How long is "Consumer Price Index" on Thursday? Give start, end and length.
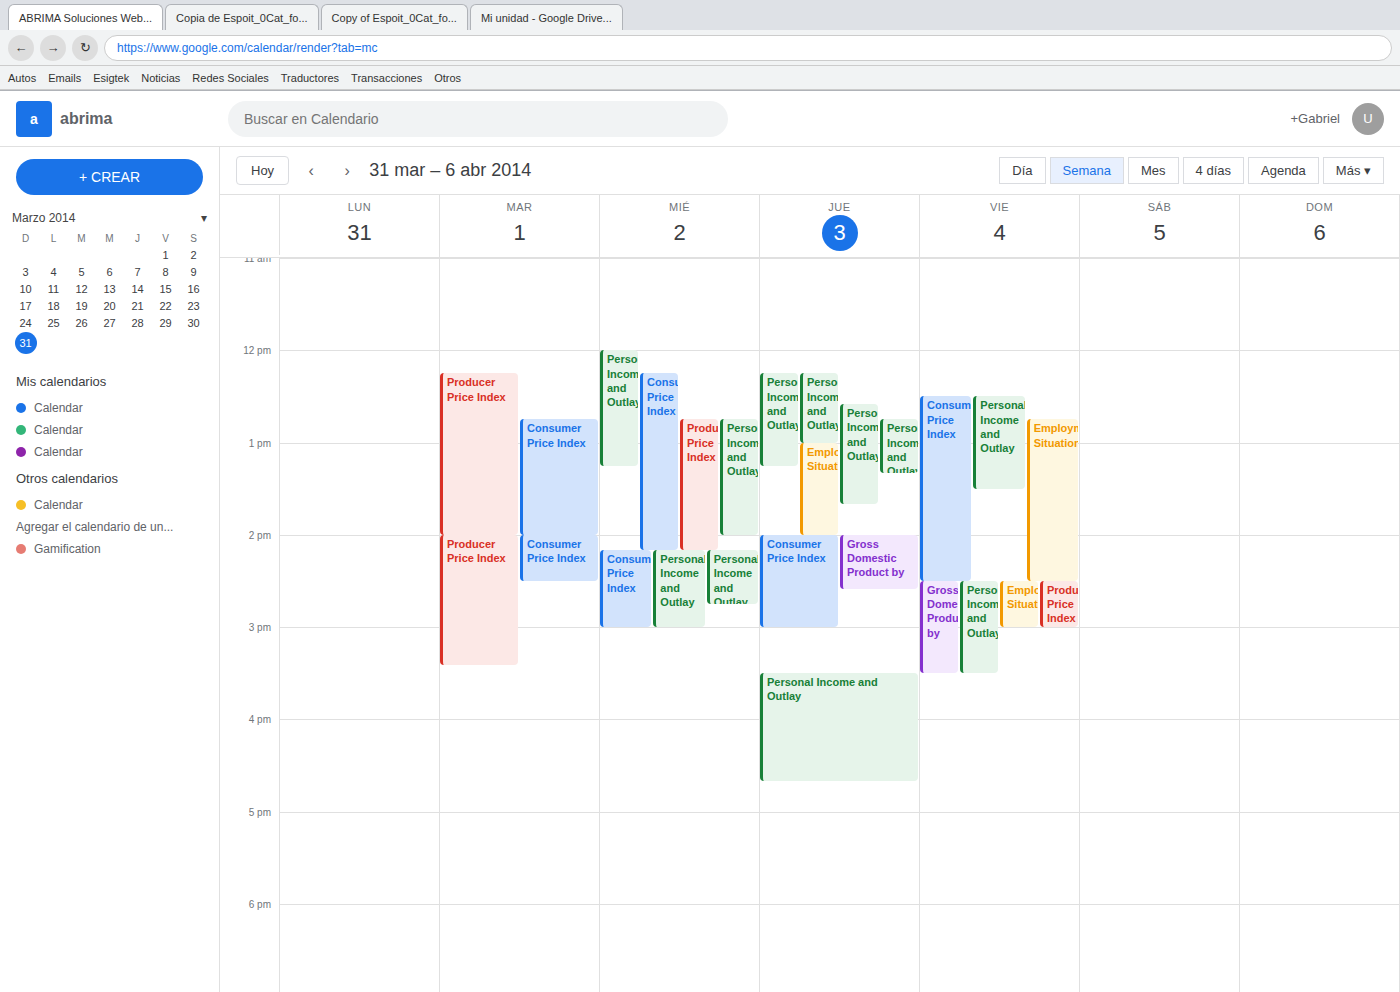
2:00 PM to 3:00 PM, 1 hour